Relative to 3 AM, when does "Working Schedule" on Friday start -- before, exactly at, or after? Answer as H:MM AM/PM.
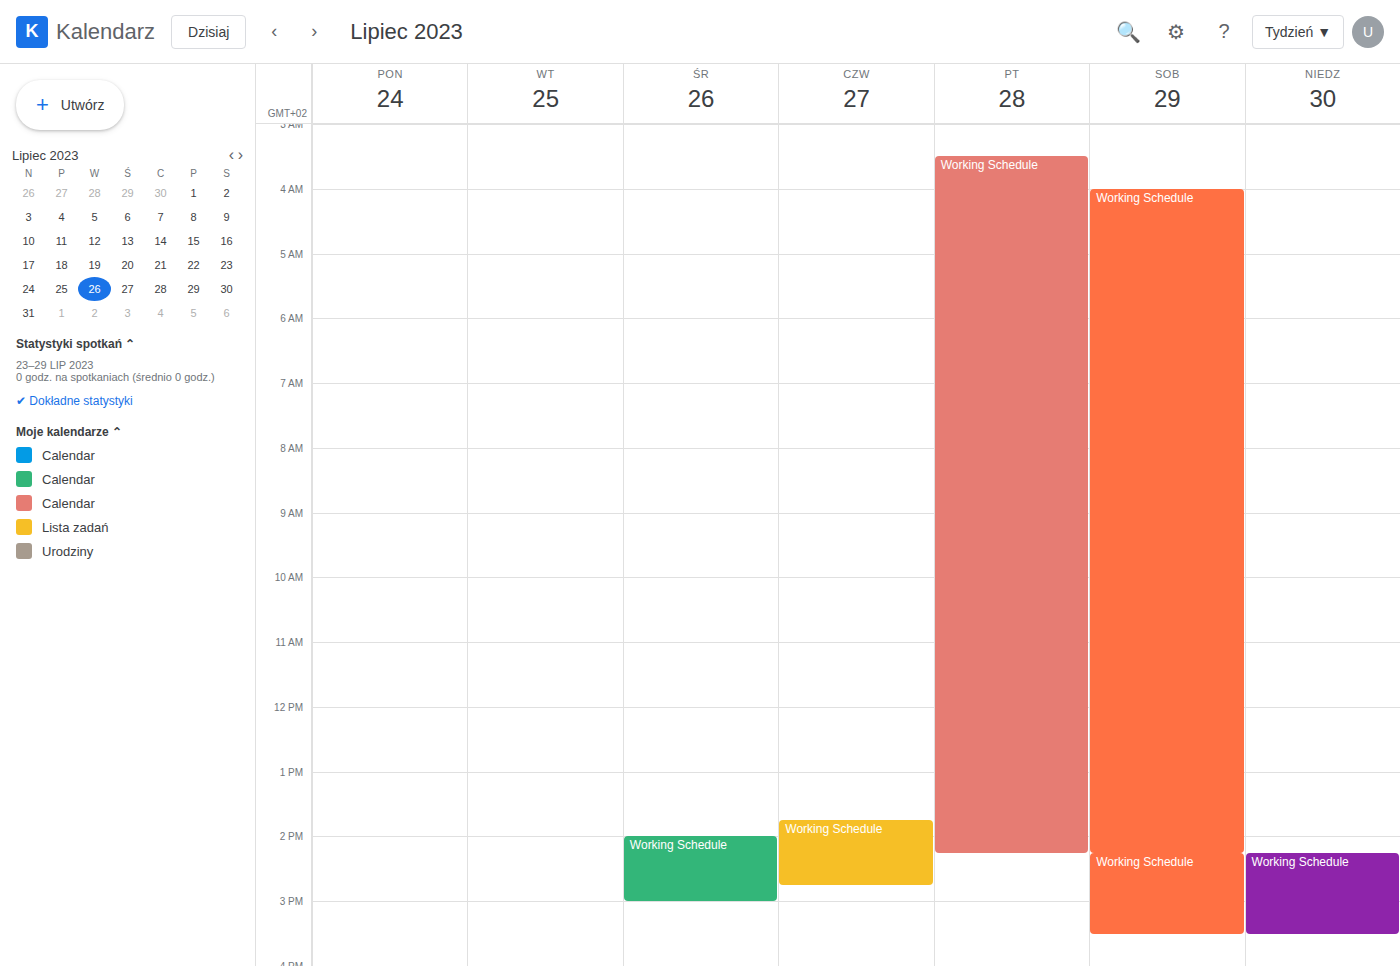
3:30 AM -- after 3 AM, 30 minutes below the 3 AM line.